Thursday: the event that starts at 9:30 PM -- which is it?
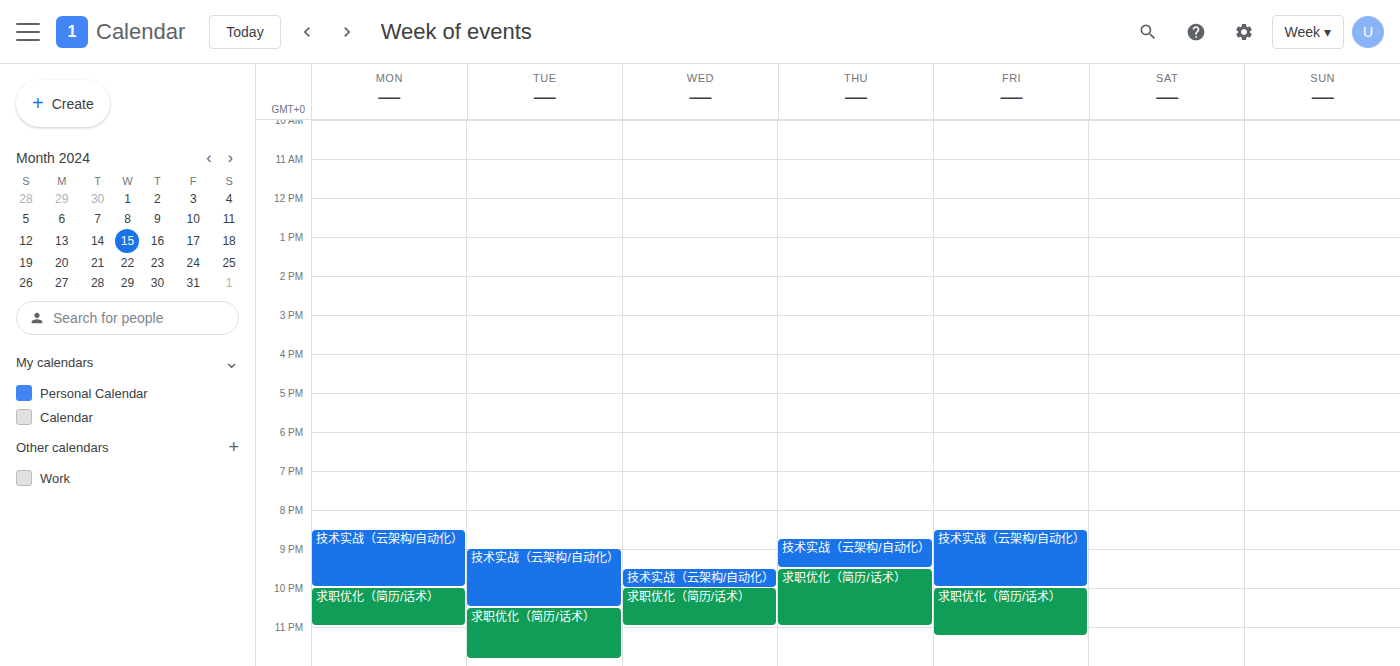
"求职优化（简历/话术）"